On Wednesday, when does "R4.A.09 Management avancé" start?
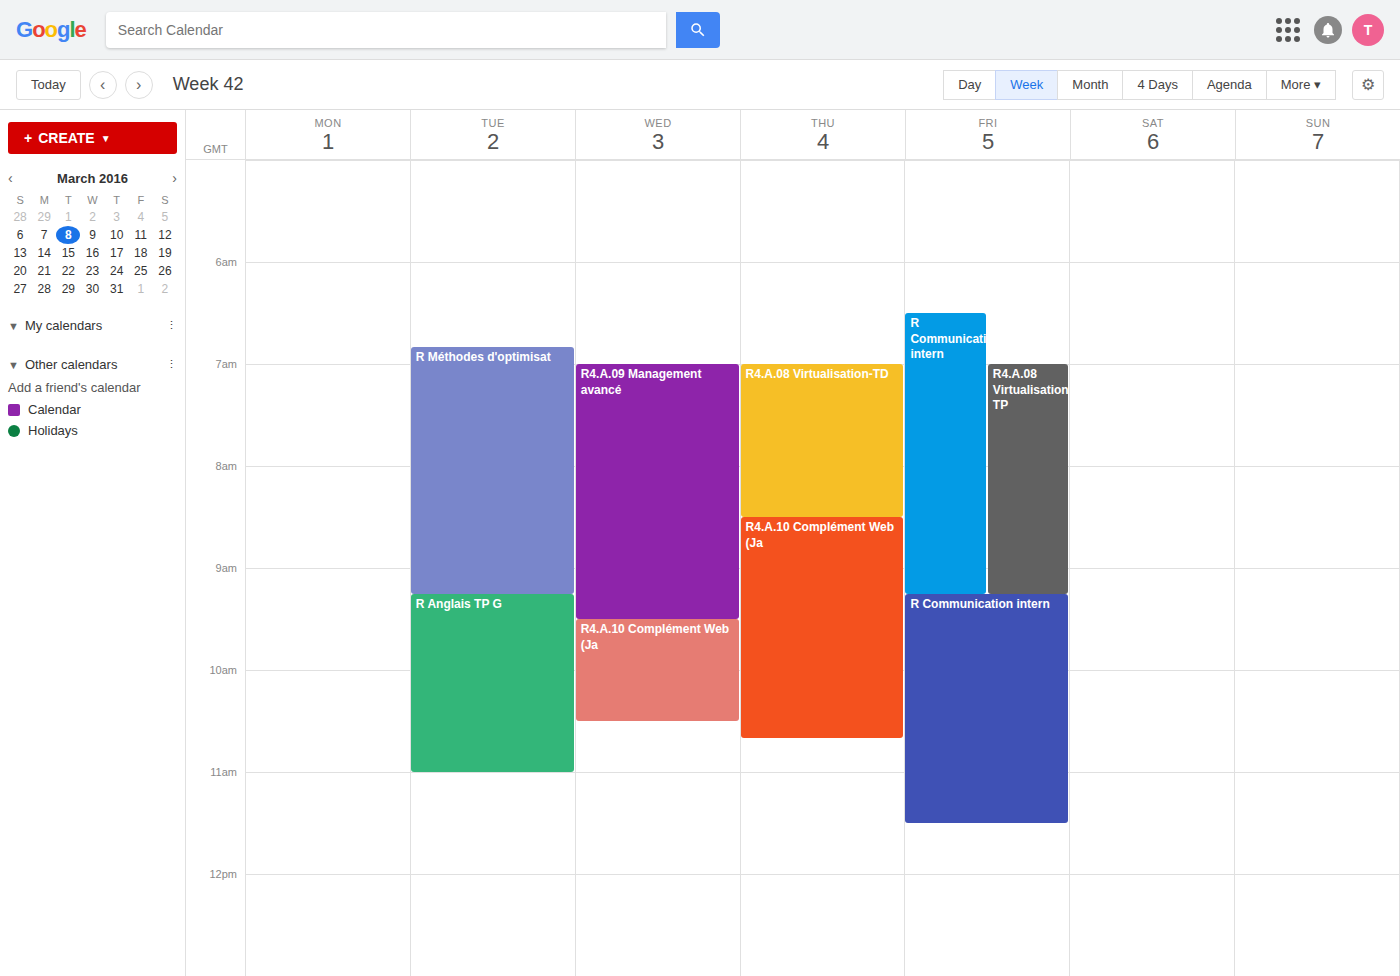
7:00 AM